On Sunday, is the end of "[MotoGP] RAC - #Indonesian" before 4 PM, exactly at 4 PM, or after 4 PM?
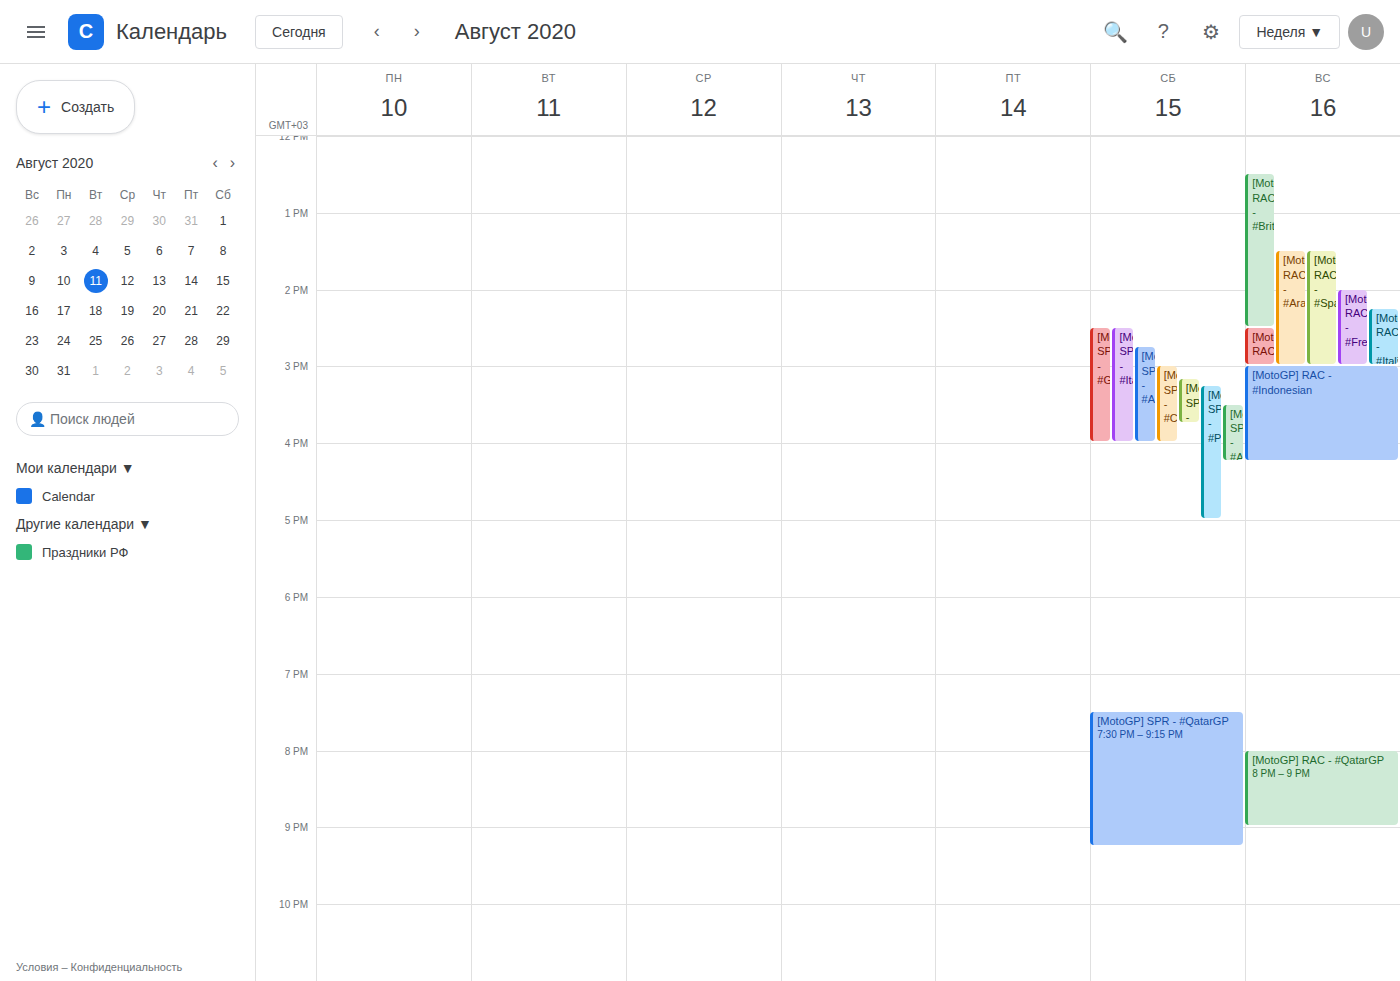
4:15 PM -- after 4 PM, 15 minutes below the 4 PM line.